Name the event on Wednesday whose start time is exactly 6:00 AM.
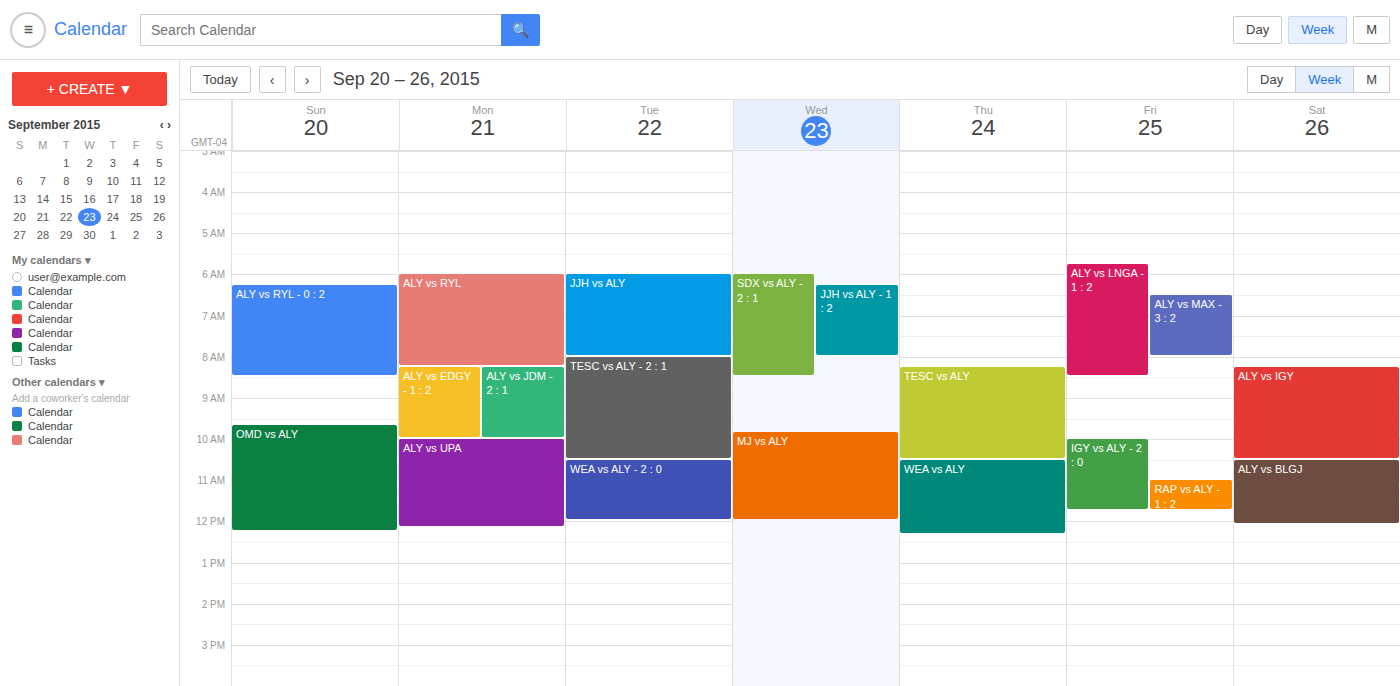
"SDX vs ALY - 2 : 1"